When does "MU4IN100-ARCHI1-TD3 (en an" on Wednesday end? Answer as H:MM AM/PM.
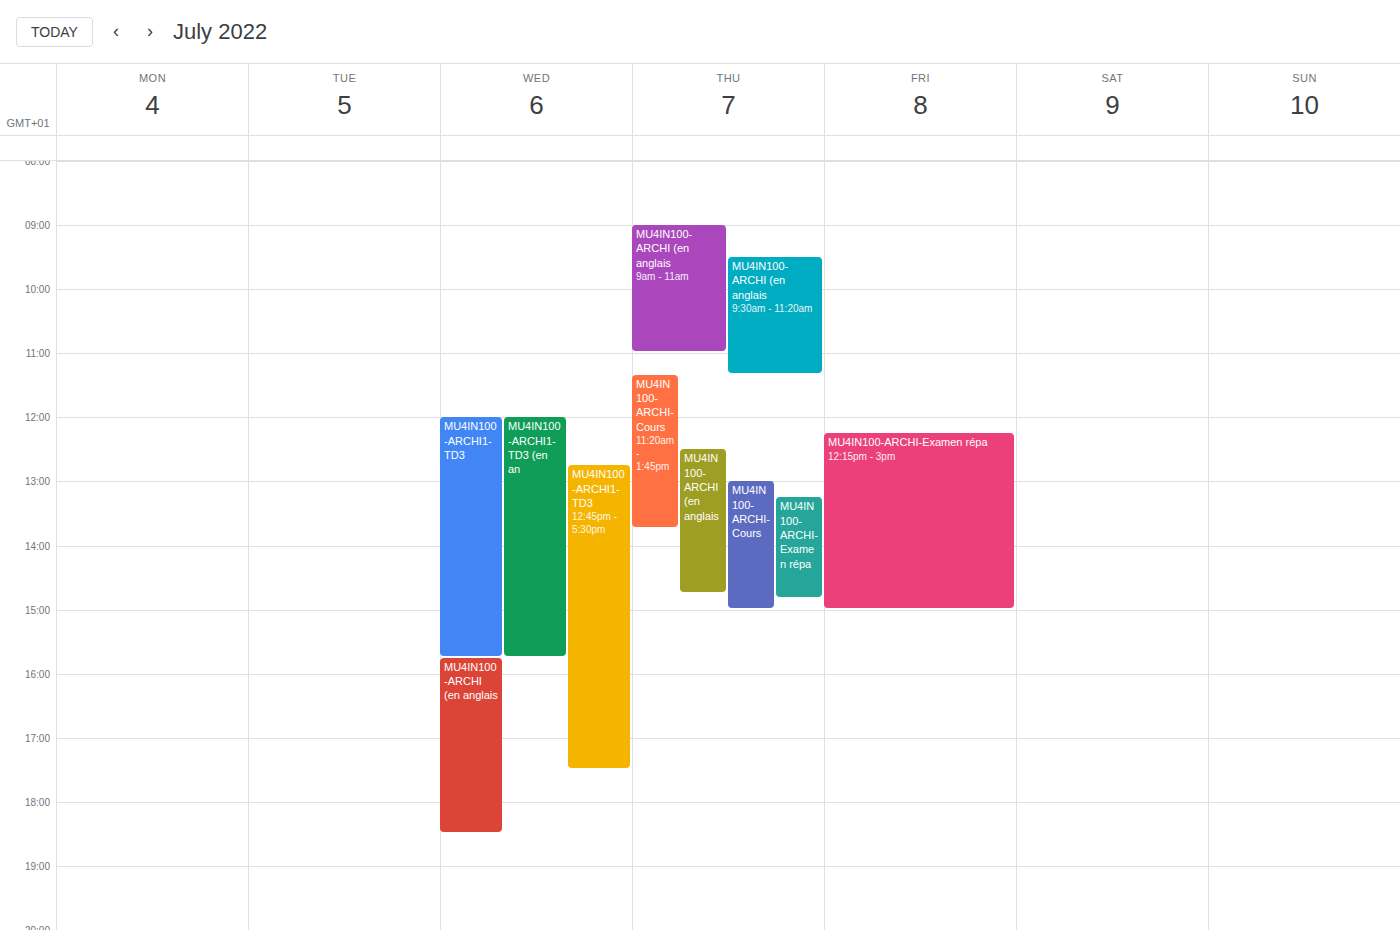
3:45 PM